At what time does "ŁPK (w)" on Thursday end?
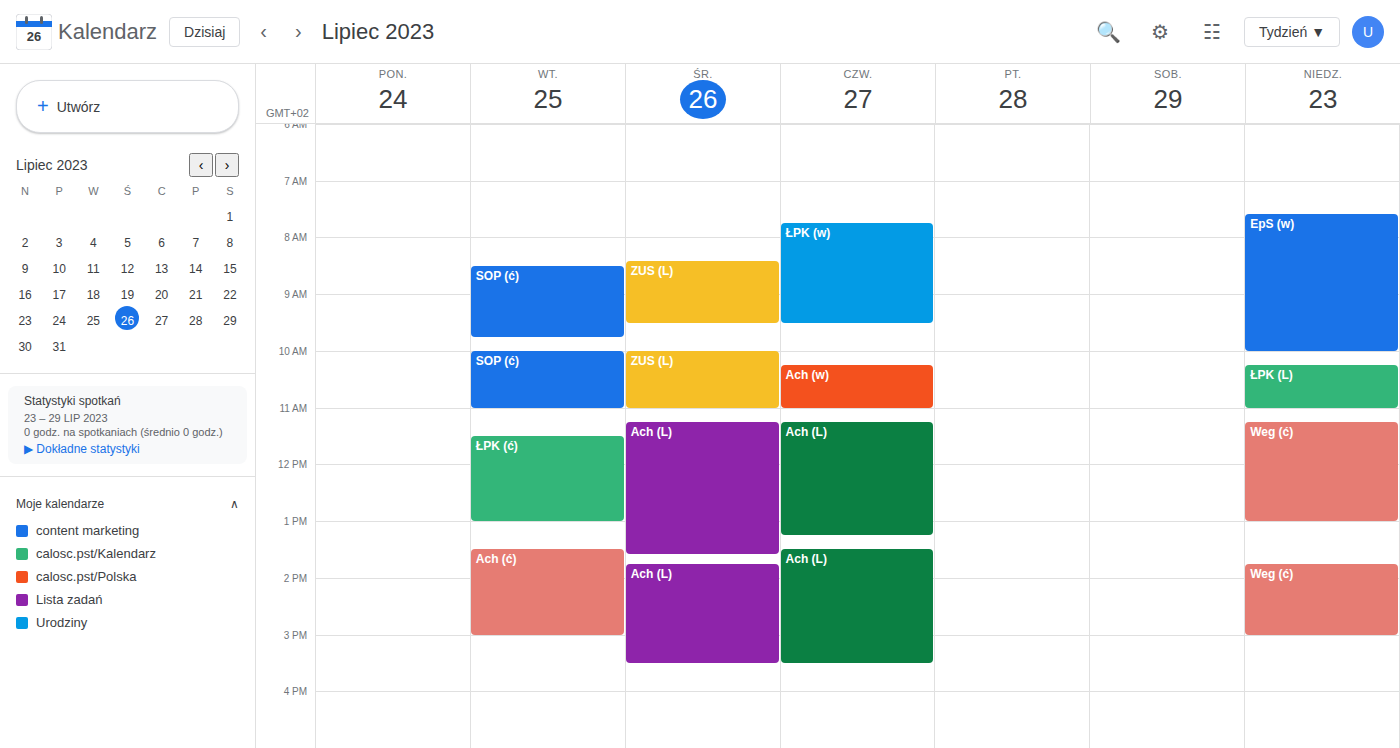
9:30 AM